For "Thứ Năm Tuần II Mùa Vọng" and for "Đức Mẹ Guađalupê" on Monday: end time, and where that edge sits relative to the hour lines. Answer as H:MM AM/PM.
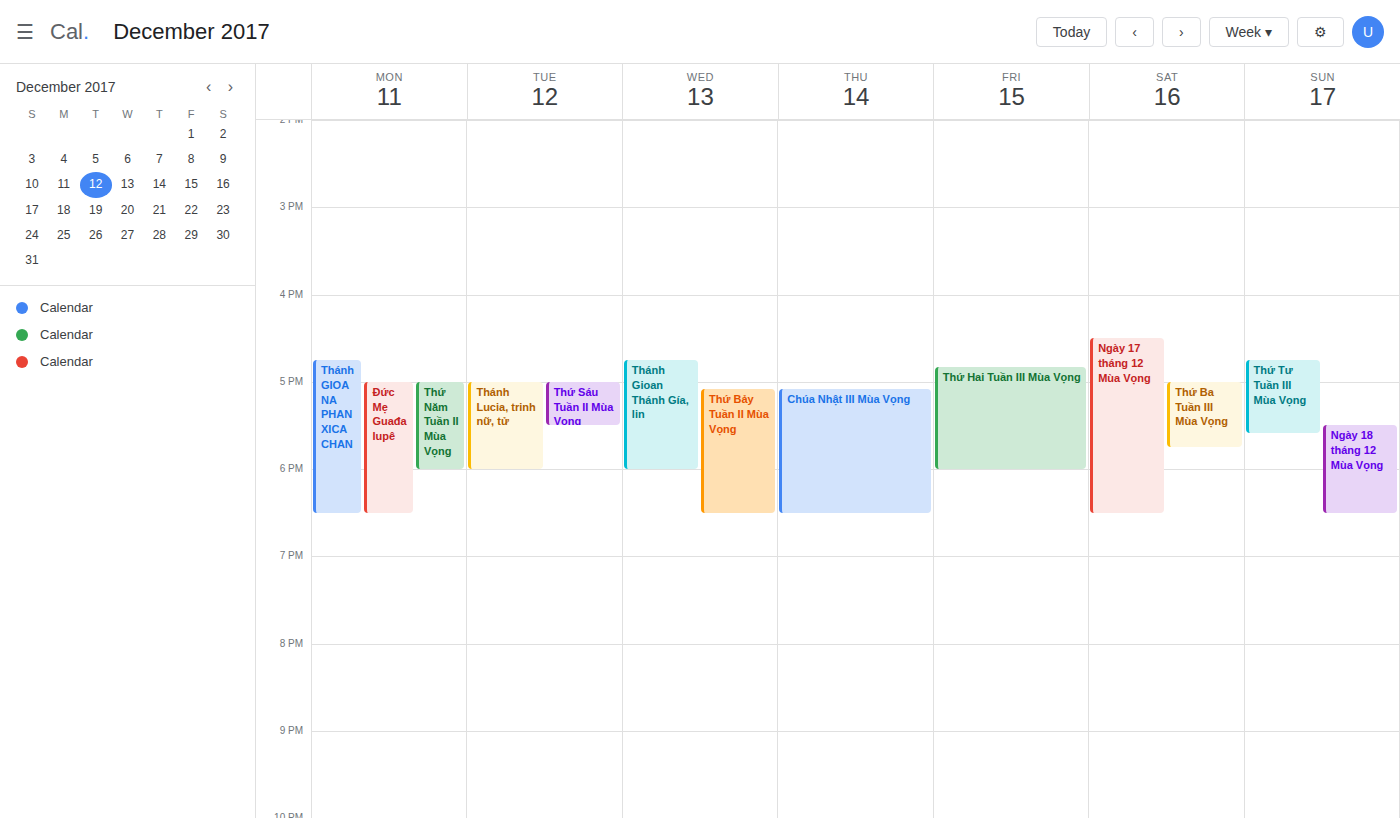
"Thứ Năm Tuần II Mùa Vọng": 6:00 PM, exactly on the 6 PM line. "Đức Mẹ Guađalupê": 6:30 PM, halfway between the 6 PM and 7 PM lines.